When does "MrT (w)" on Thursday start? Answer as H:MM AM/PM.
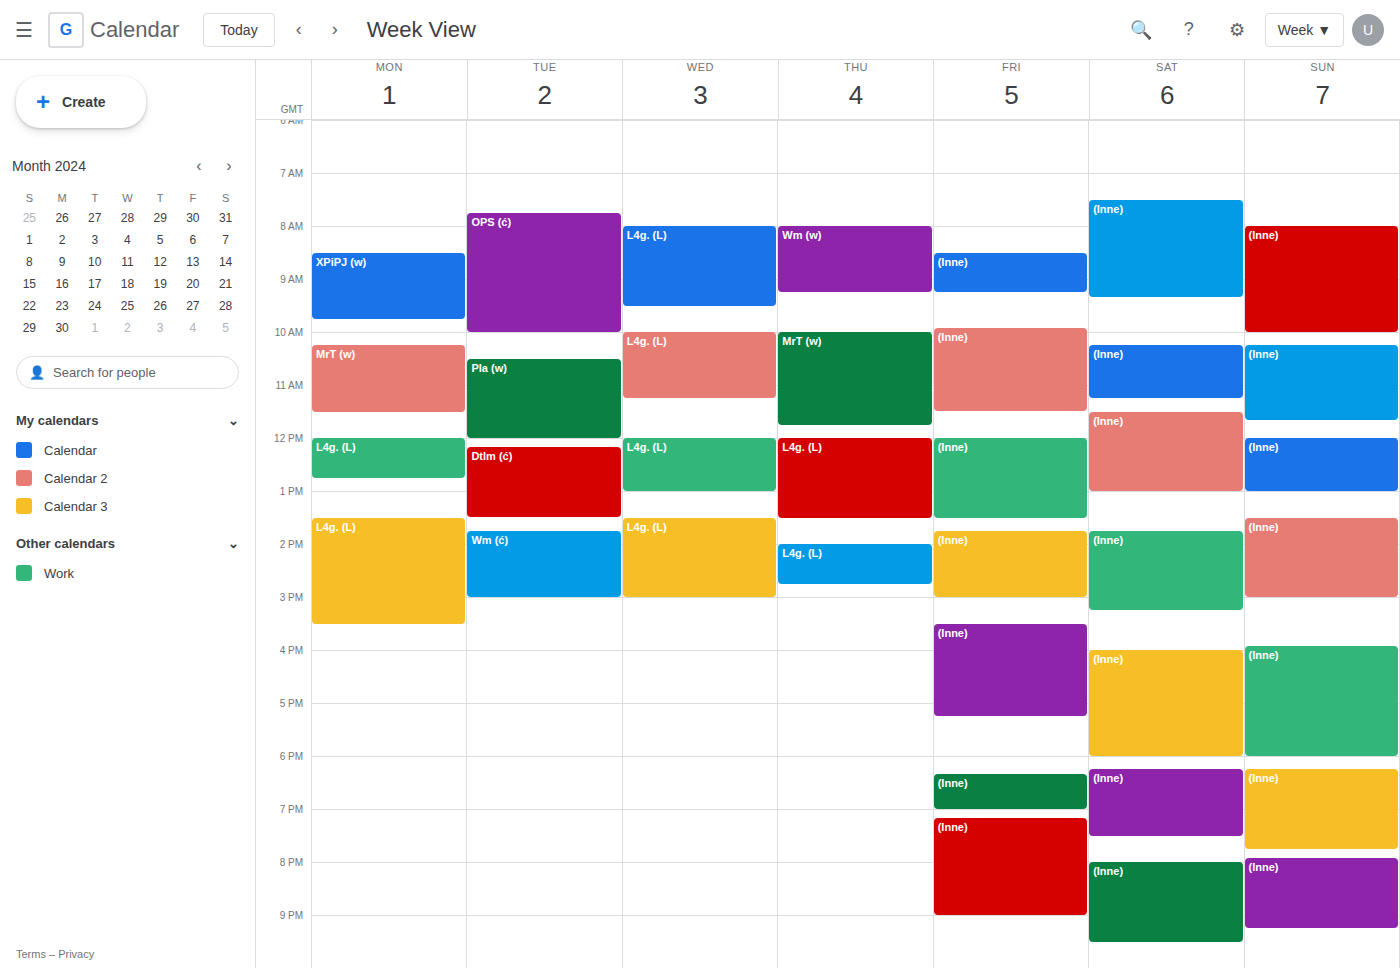
10:00 AM